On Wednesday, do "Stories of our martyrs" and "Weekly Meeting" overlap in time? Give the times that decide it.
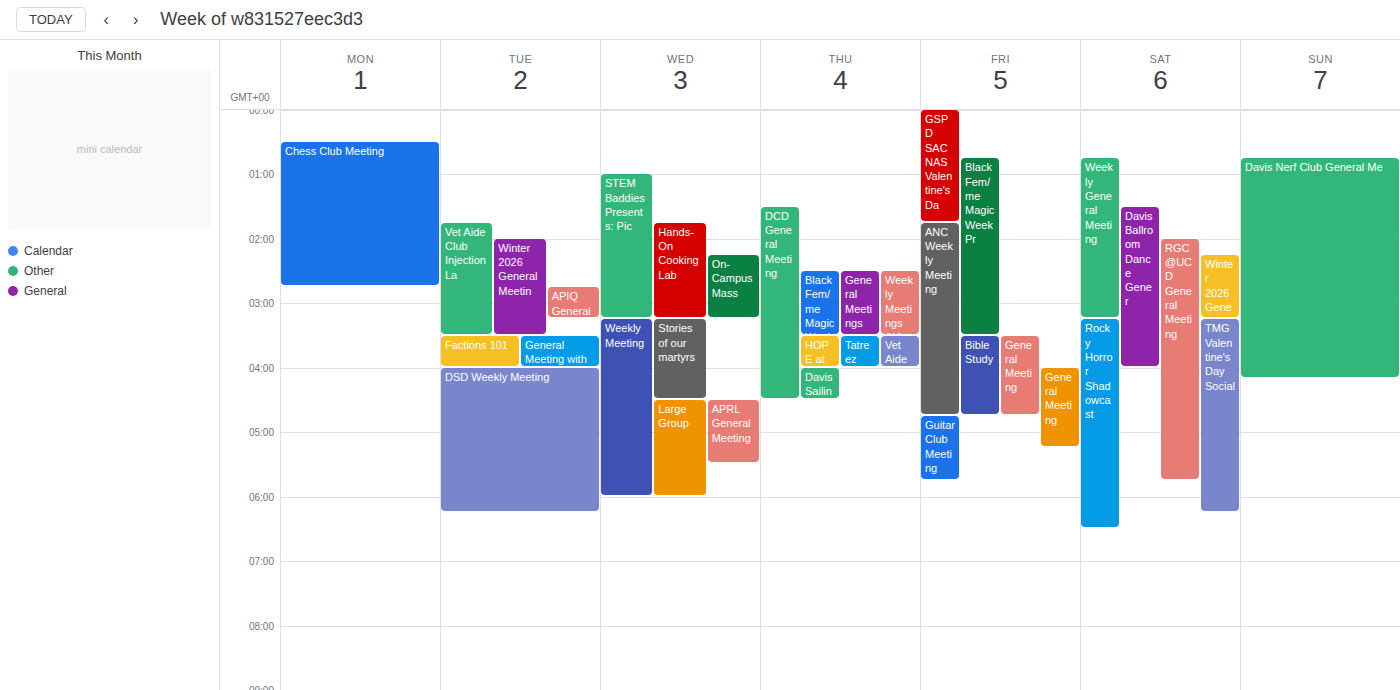
"Stories of our martyrs" runs 3:15 AM to 4:30 AM, inside "Weekly Meeting" -- they overlap.